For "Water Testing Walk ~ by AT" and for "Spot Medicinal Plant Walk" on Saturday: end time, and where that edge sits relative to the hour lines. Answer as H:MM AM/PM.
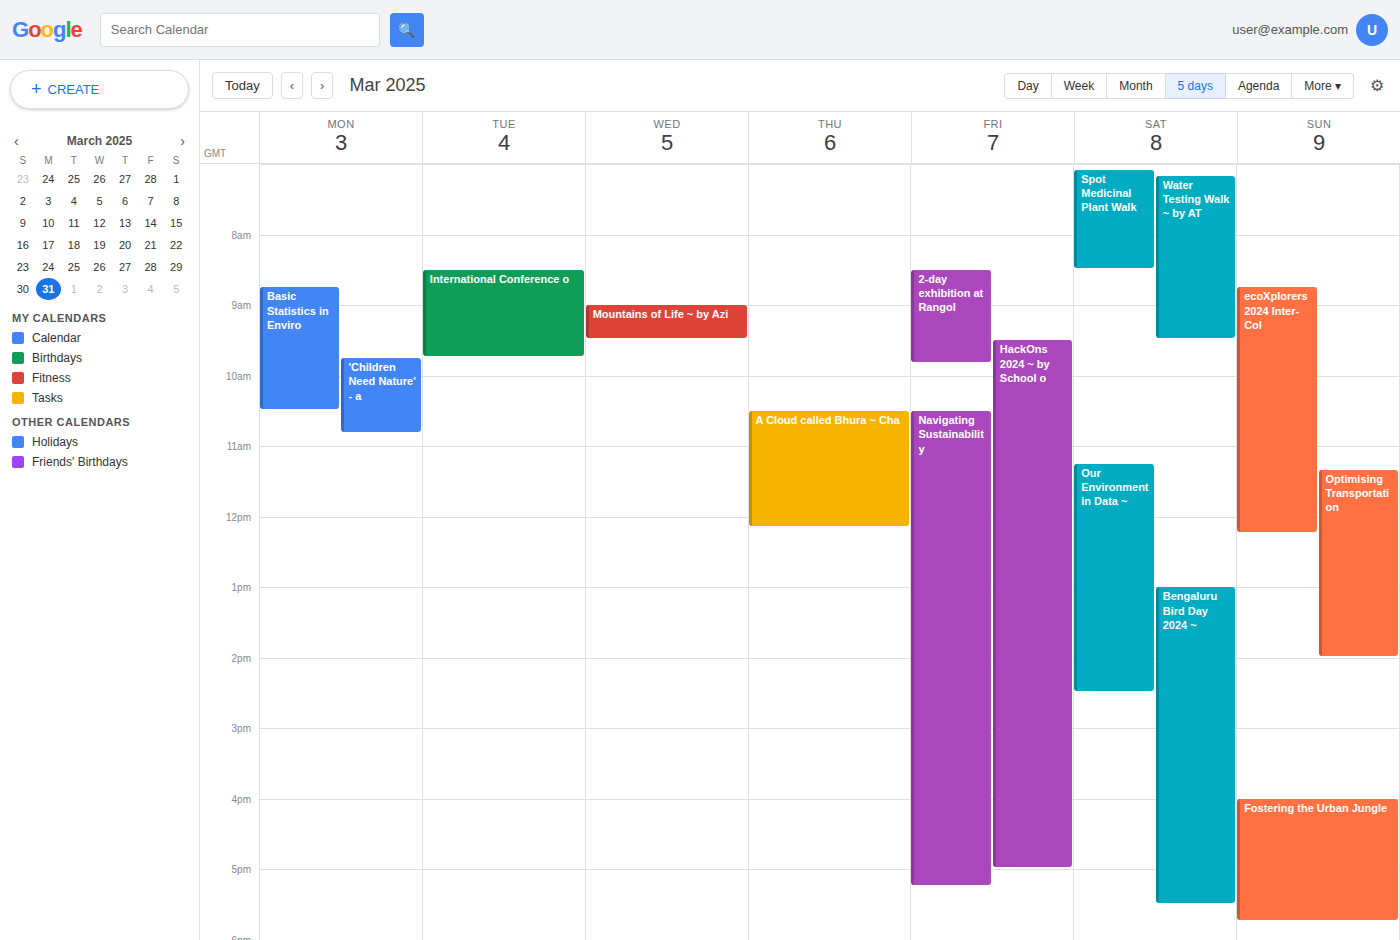
"Water Testing Walk ~ by AT": 9:30 AM, halfway between the 9 AM and 10 AM lines. "Spot Medicinal Plant Walk": 8:30 AM, halfway between the 8 AM and 9 AM lines.